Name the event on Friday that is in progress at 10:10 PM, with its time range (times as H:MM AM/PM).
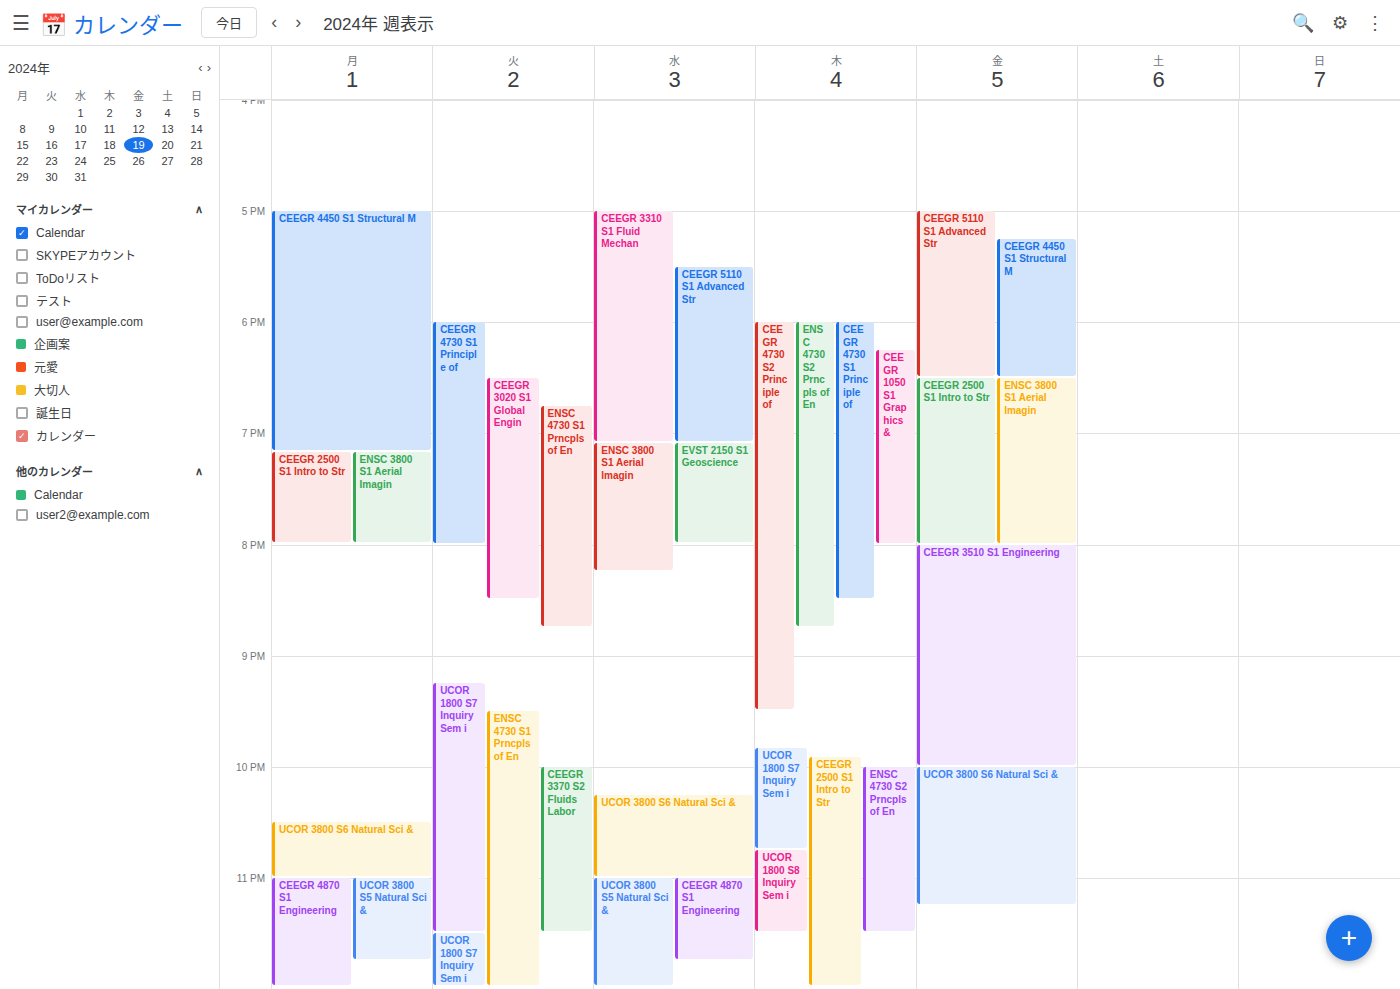
"UCOR 3800 S6 Natural Sci &", 10:00 PM to 11:15 PM